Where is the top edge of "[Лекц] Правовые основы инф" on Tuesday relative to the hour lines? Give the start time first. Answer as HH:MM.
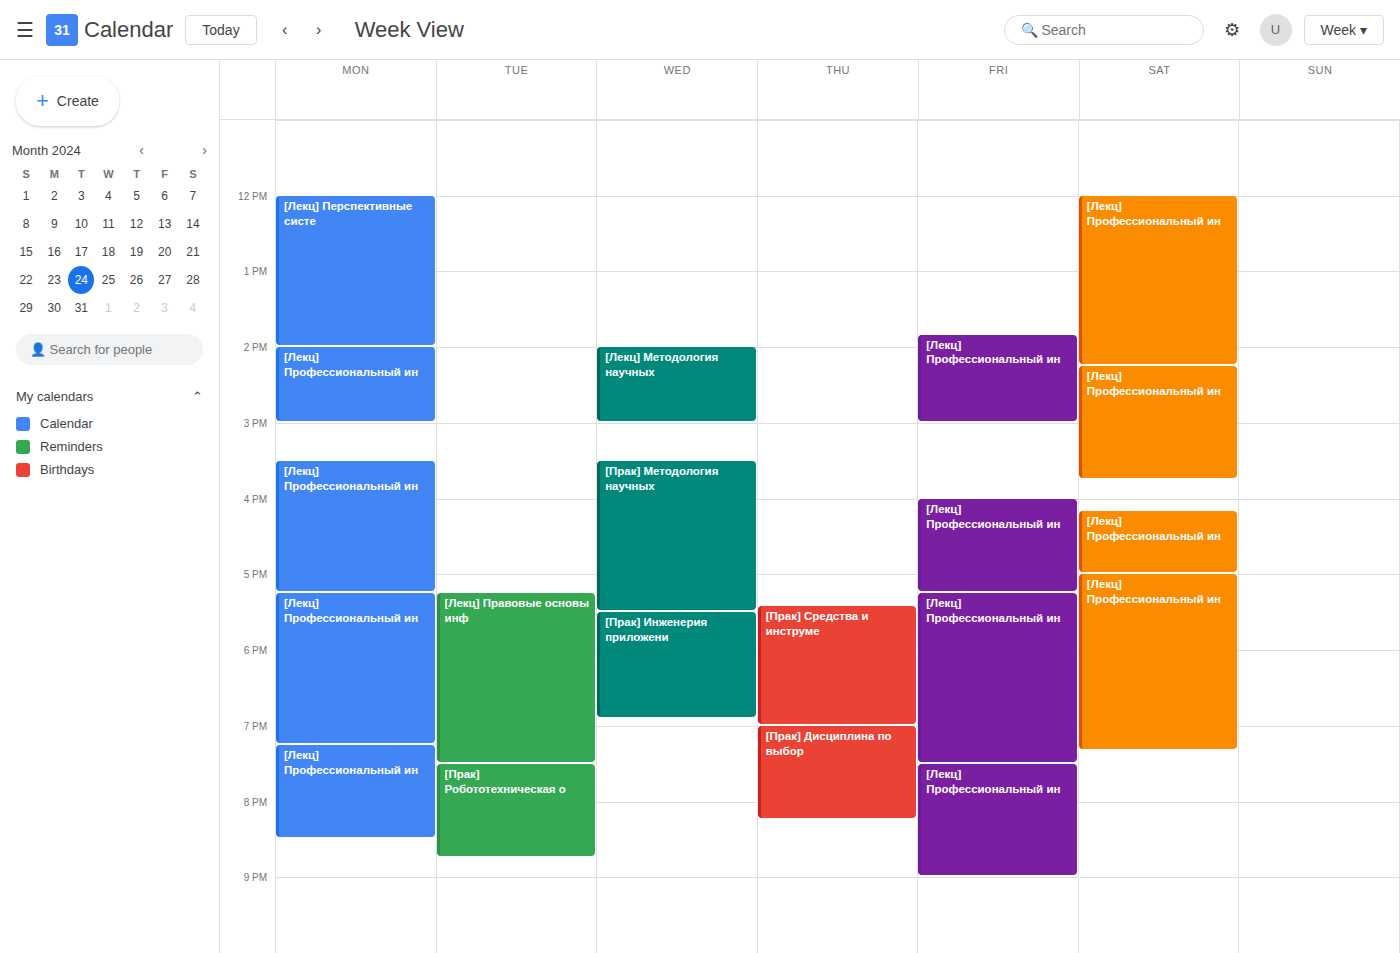
17:15 -- neither: a quarter of the way from the 17:00 line to the 18:00 line.